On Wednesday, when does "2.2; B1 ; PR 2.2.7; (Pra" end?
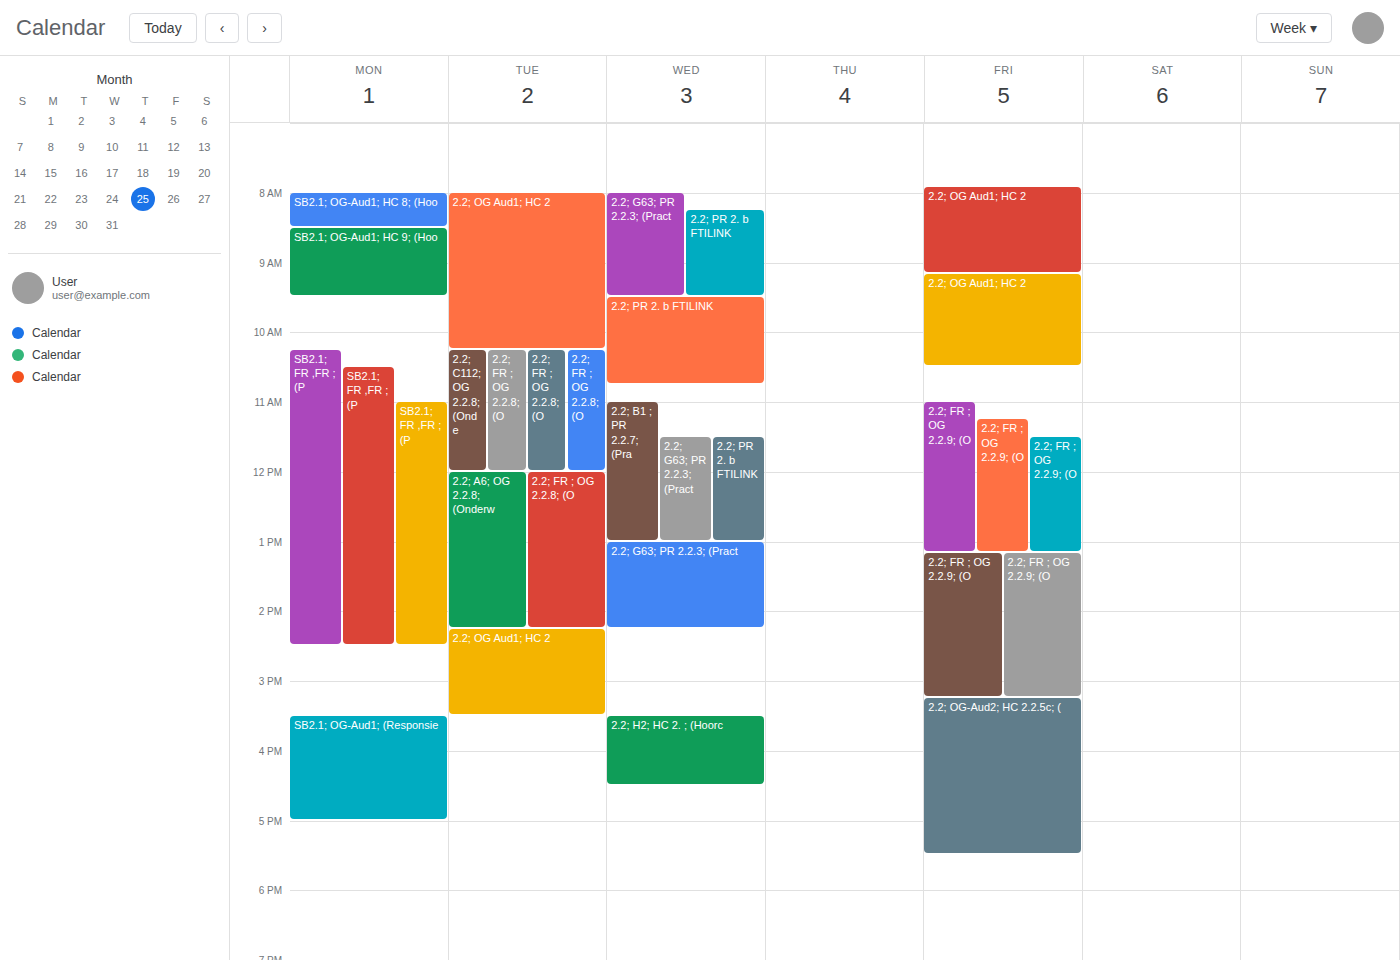
1:00 PM